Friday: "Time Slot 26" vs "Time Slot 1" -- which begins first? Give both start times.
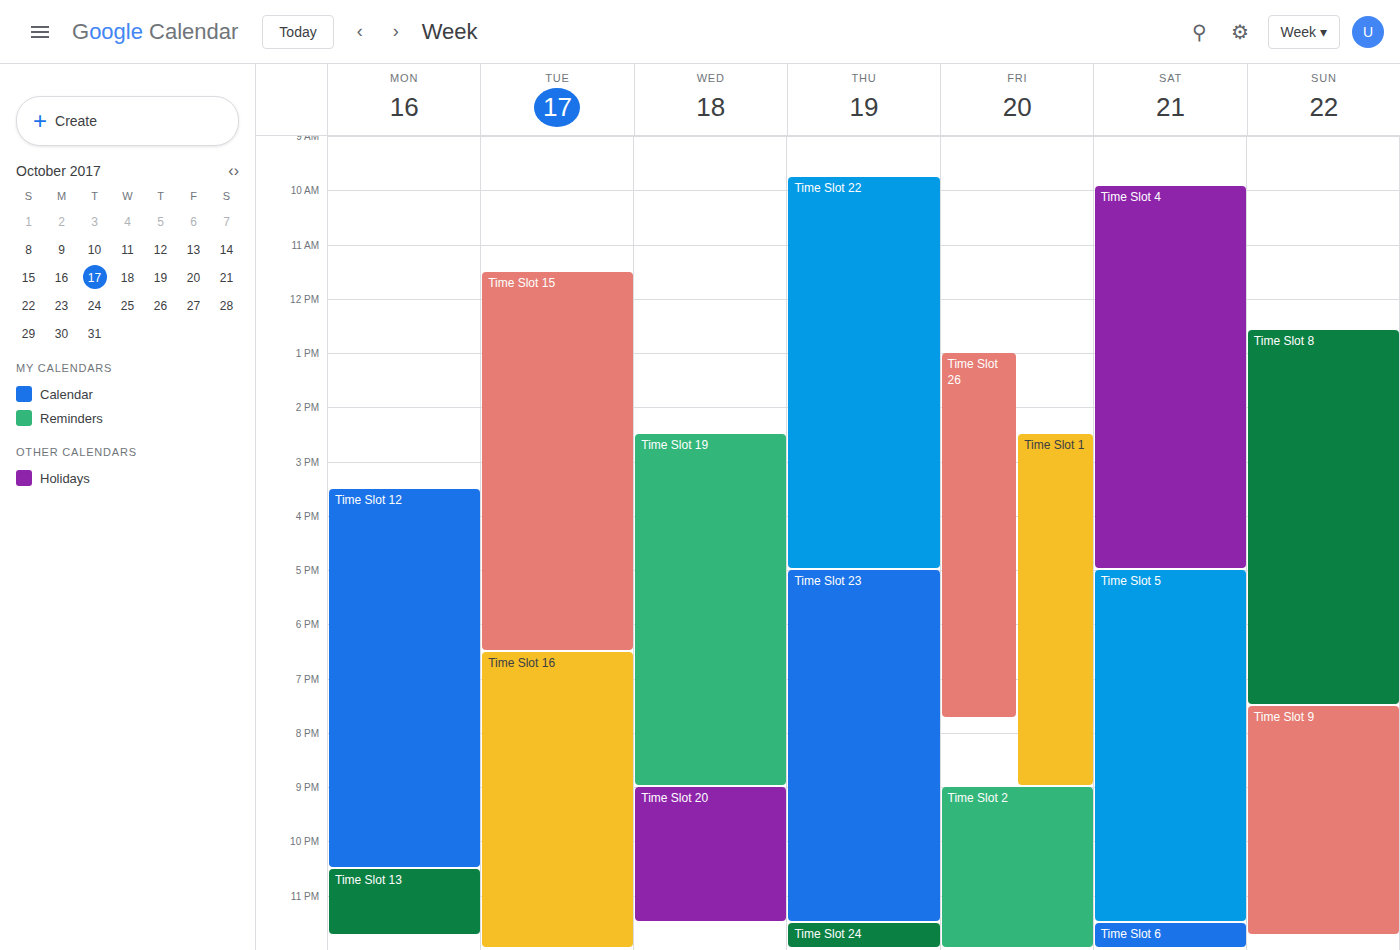
"Time Slot 26" 1:00 PM; "Time Slot 1" 2:30 PM.